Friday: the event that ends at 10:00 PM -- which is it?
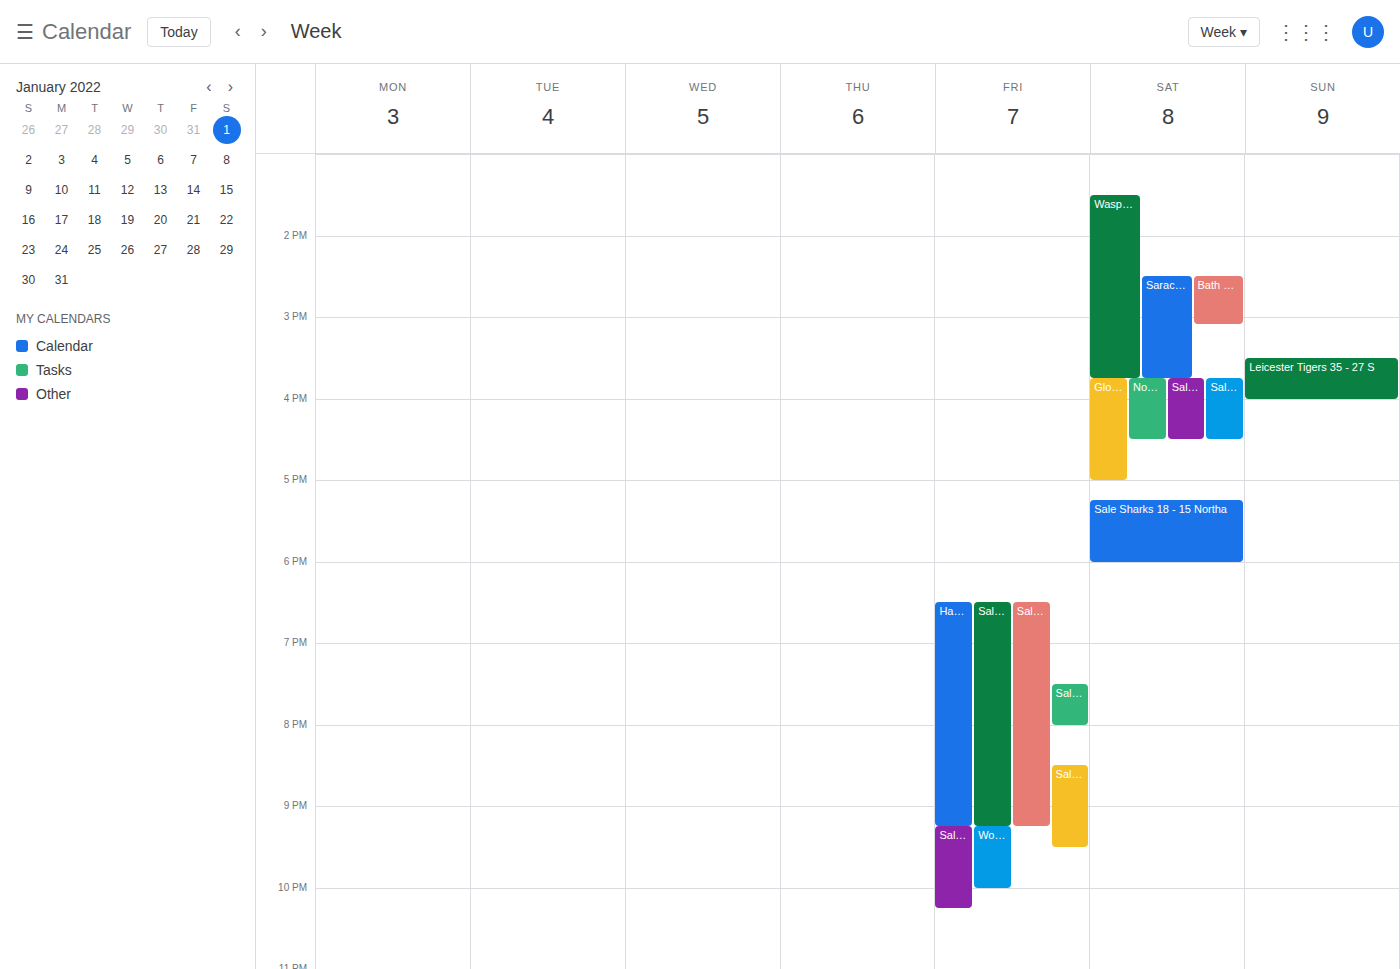
"Worcester Warriors 14 - 18"